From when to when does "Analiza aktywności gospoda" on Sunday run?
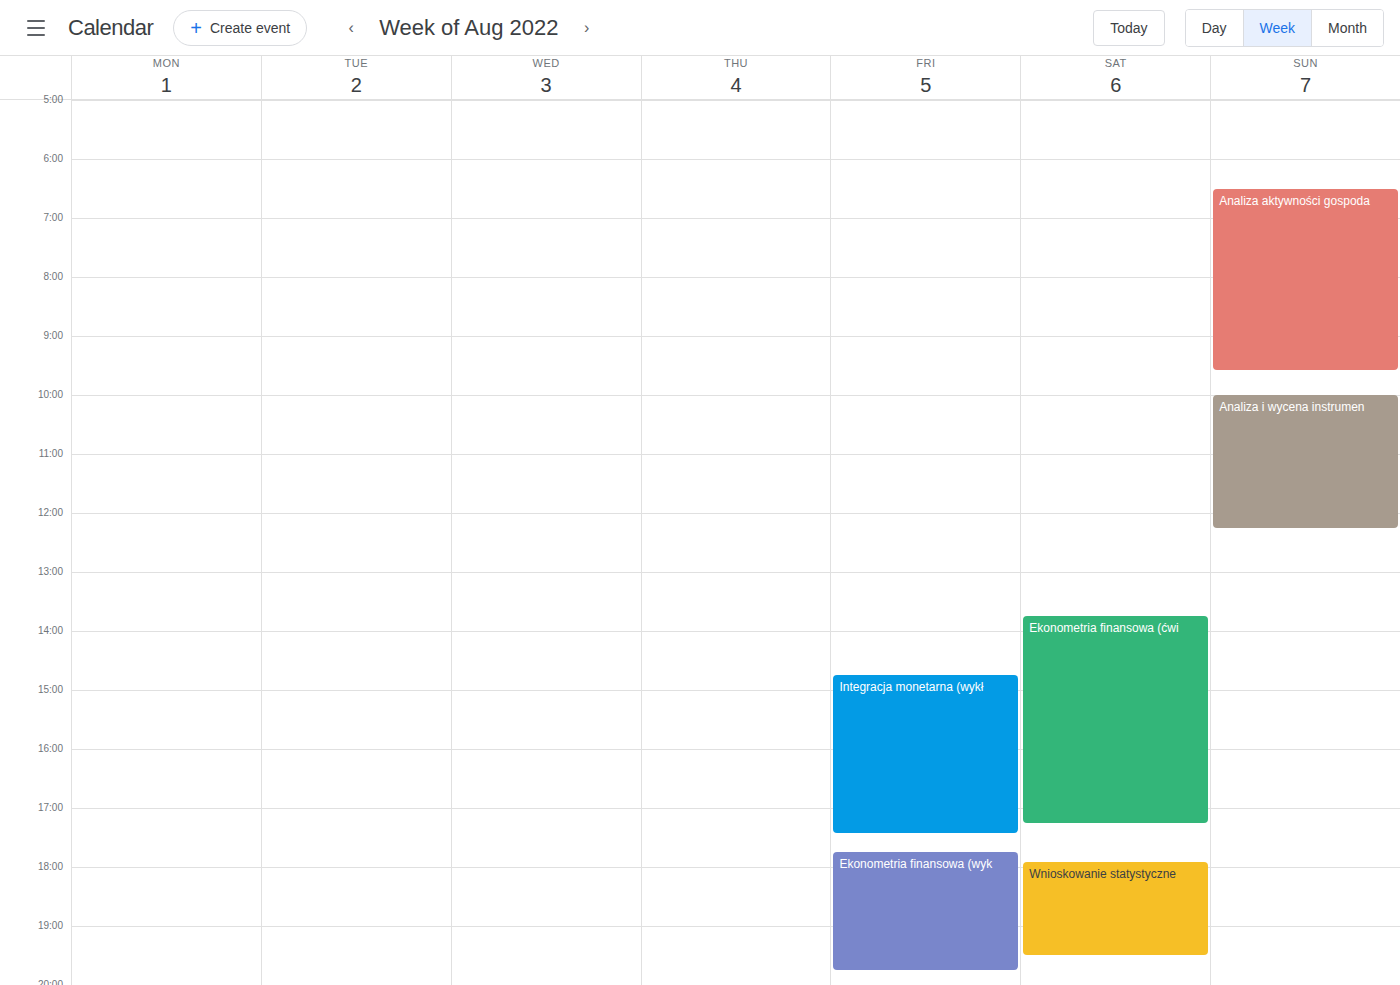
6:30 AM to 9:35 AM